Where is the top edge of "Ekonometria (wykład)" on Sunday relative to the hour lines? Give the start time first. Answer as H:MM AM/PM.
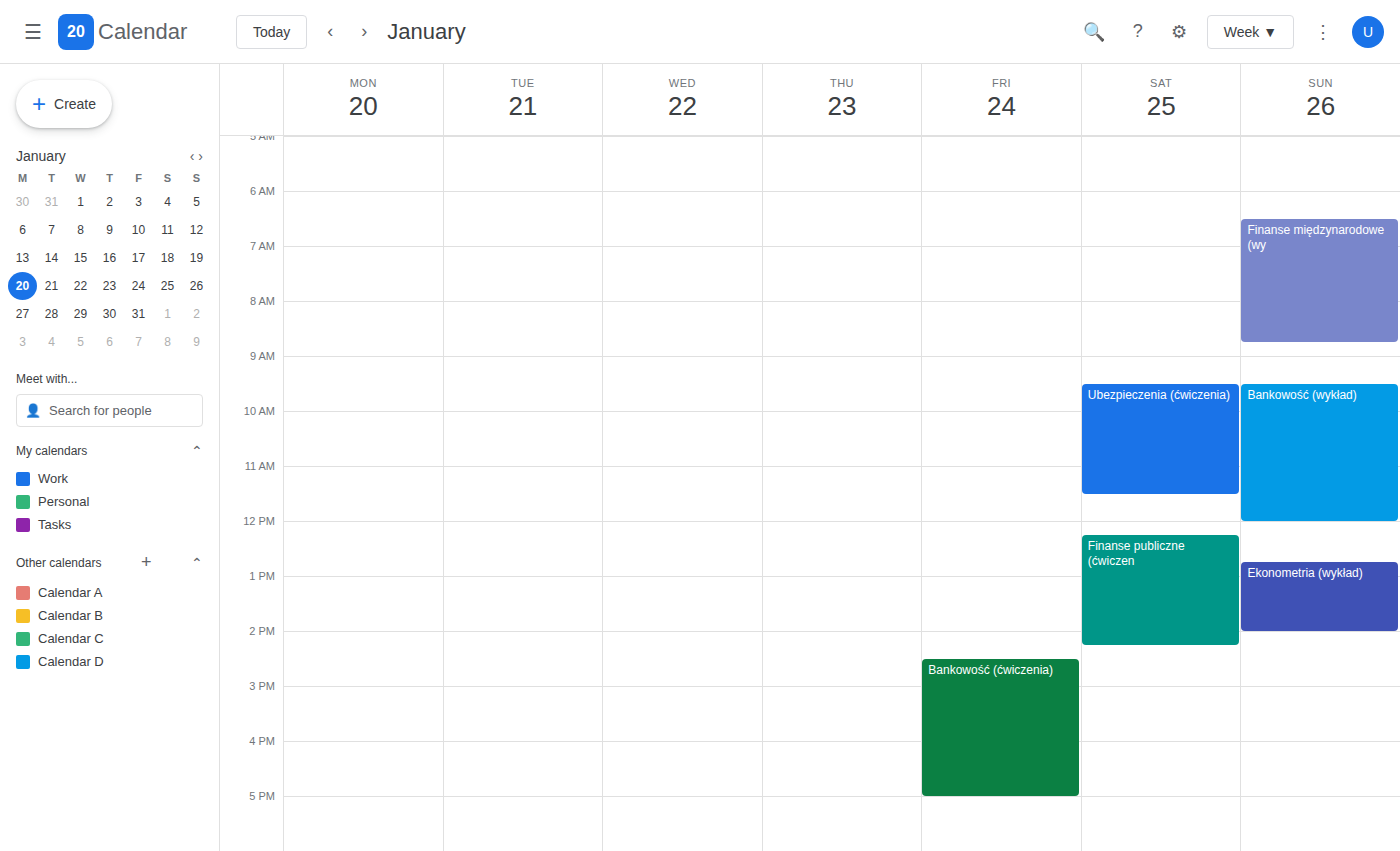
12:45 PM -- neither: three quarters of the way from the 12 PM line to the 1 PM line.